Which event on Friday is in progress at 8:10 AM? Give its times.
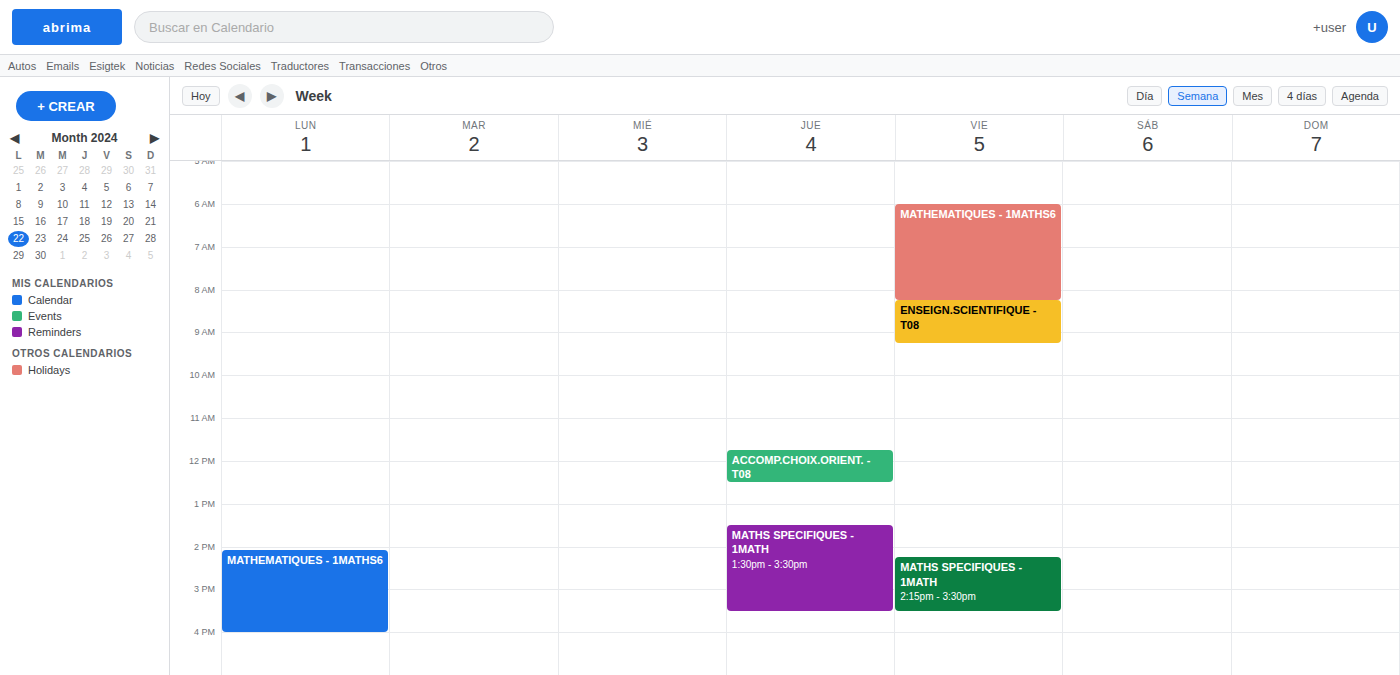
"MATHEMATIQUES - 1MATHS6", 6:00 AM to 8:15 AM